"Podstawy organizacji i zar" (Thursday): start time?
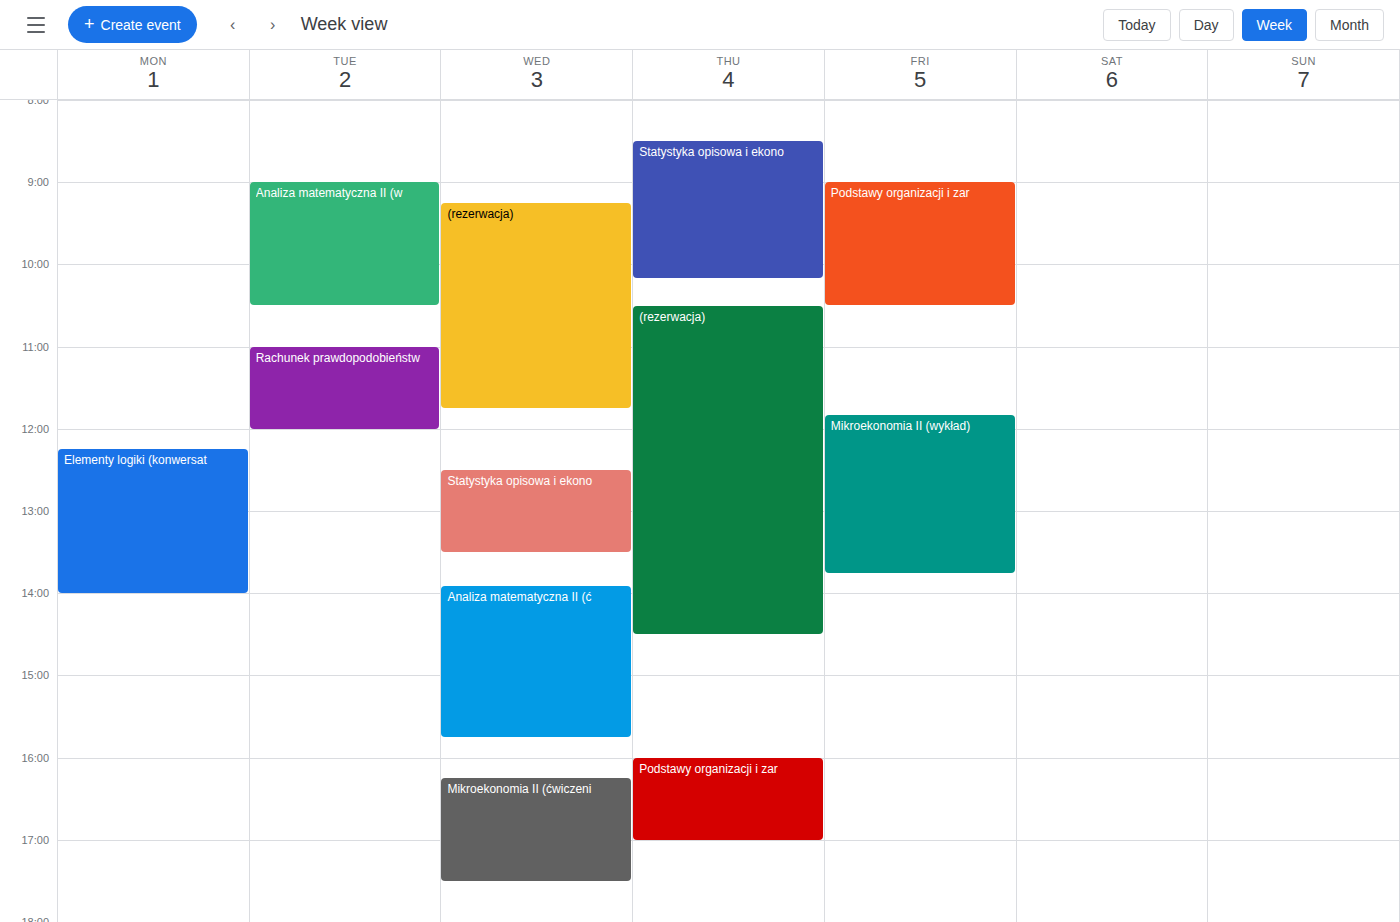
4:00 PM